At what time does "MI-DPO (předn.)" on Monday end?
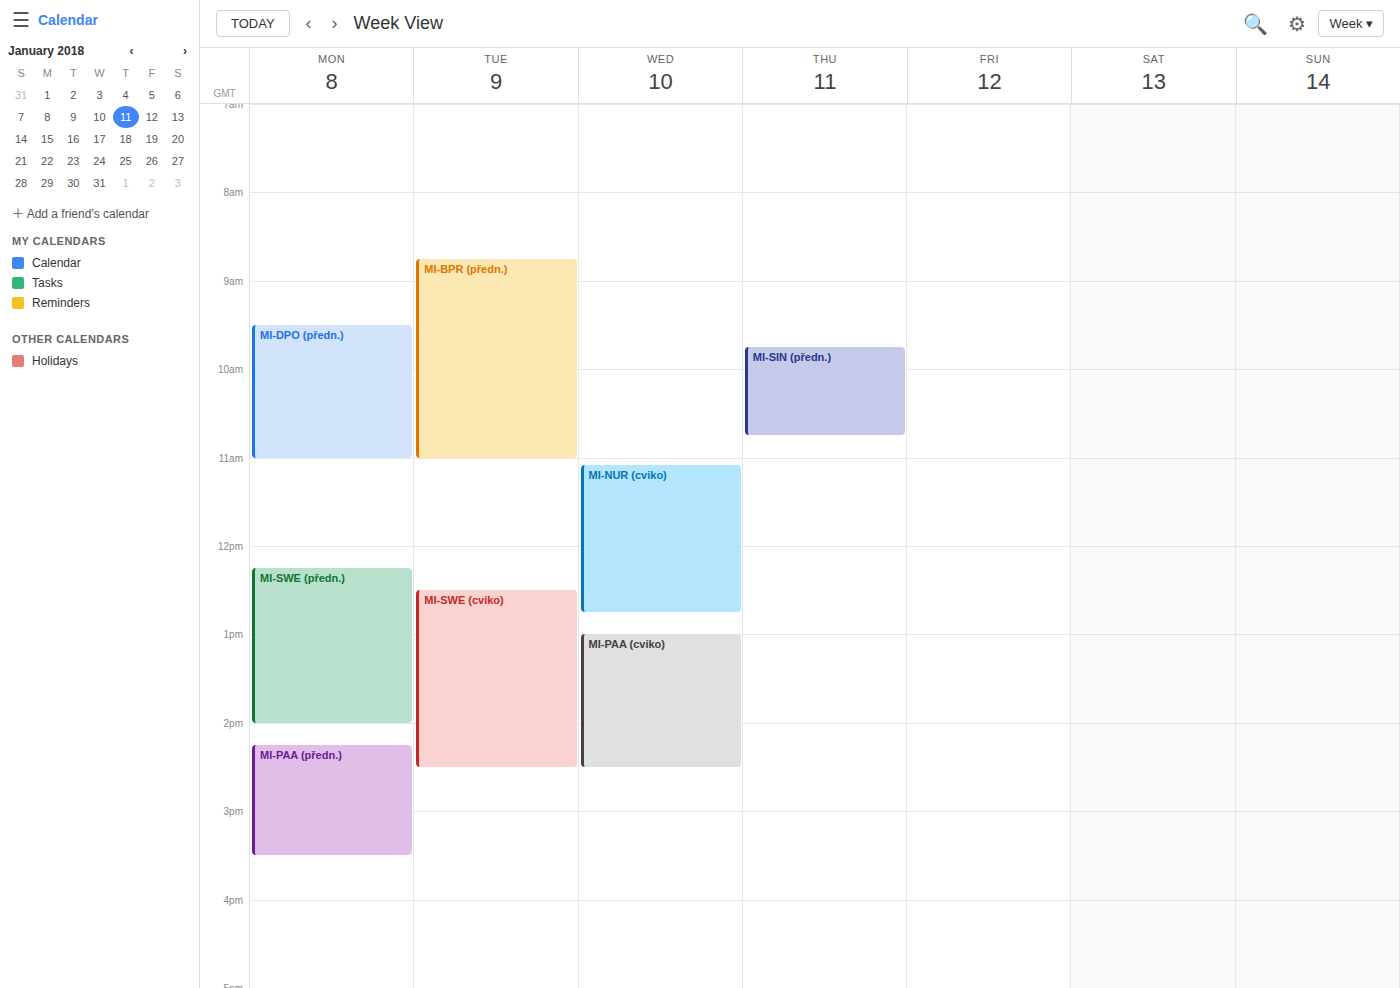
11:00 AM